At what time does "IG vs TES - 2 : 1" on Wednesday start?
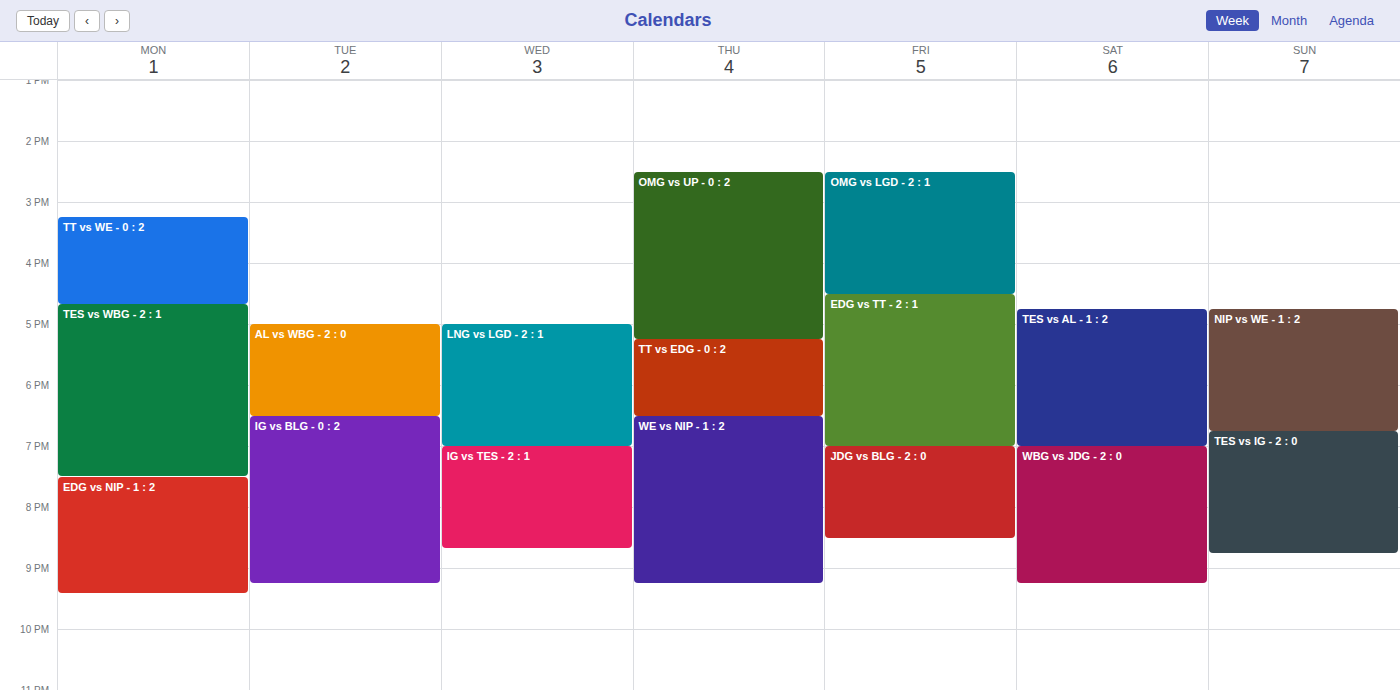
19:00